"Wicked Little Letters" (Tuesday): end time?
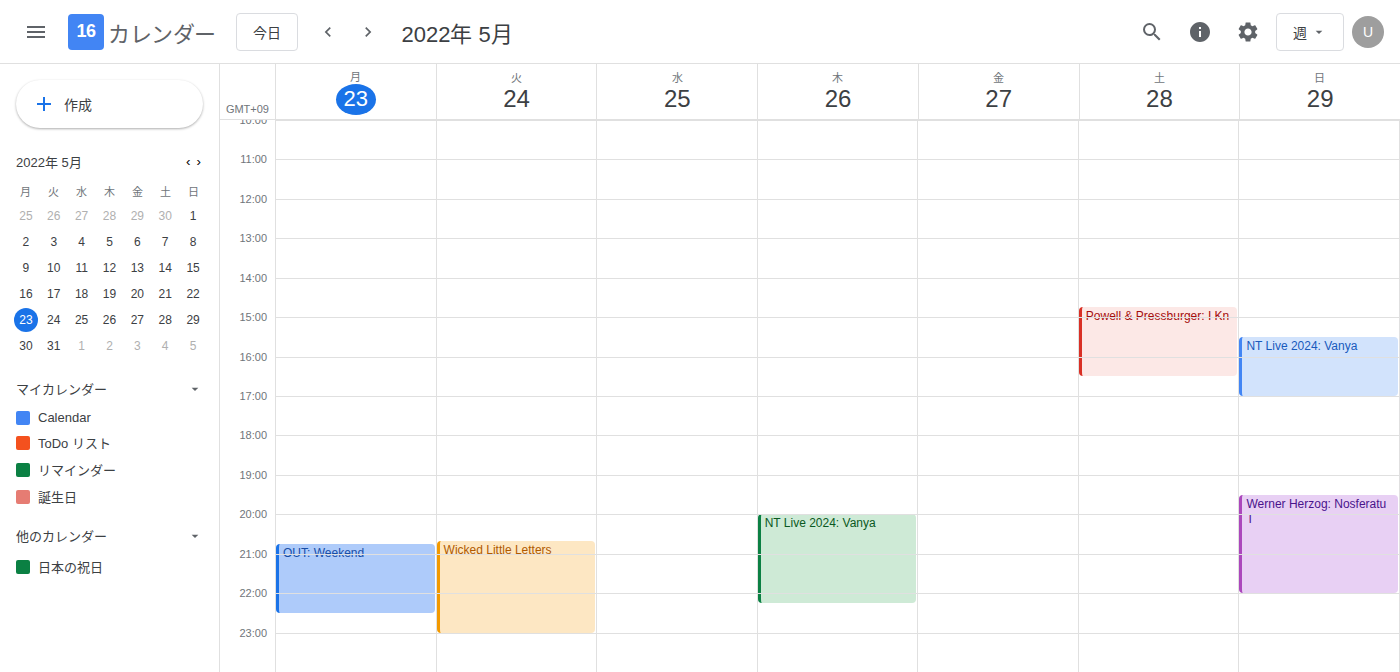
11:00 PM